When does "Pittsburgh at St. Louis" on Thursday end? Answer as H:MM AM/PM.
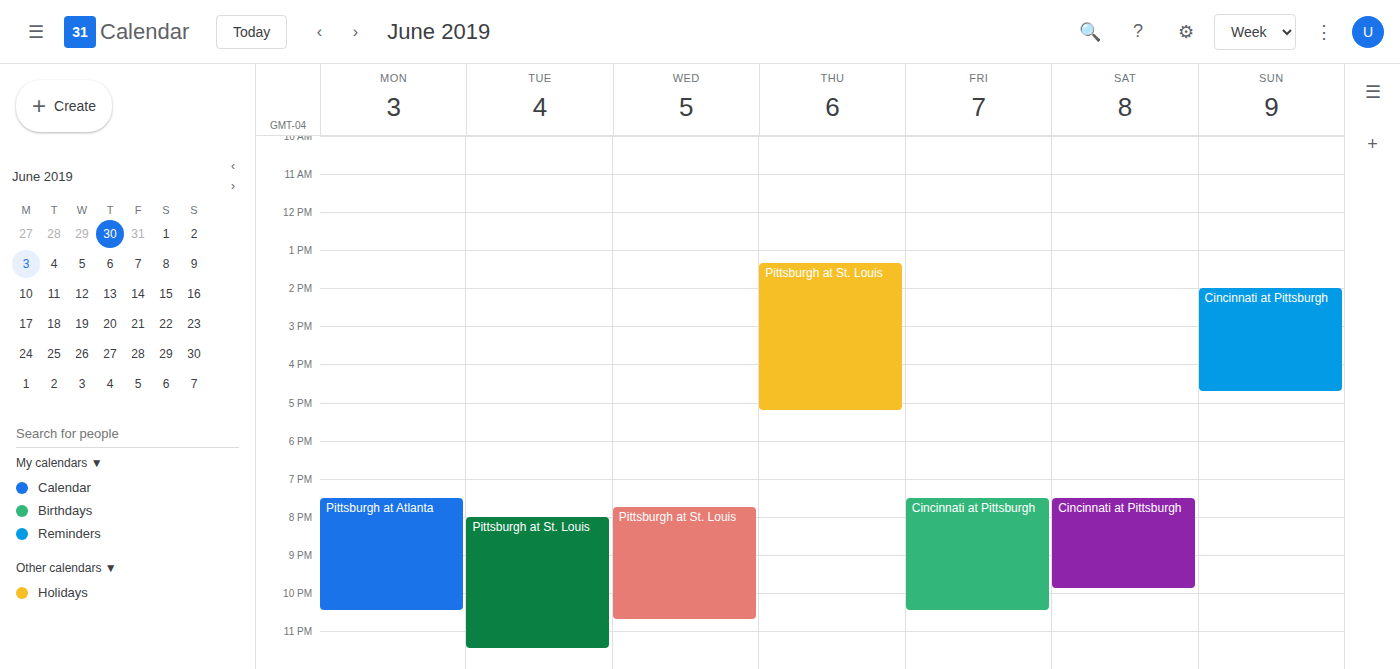
5:15 PM